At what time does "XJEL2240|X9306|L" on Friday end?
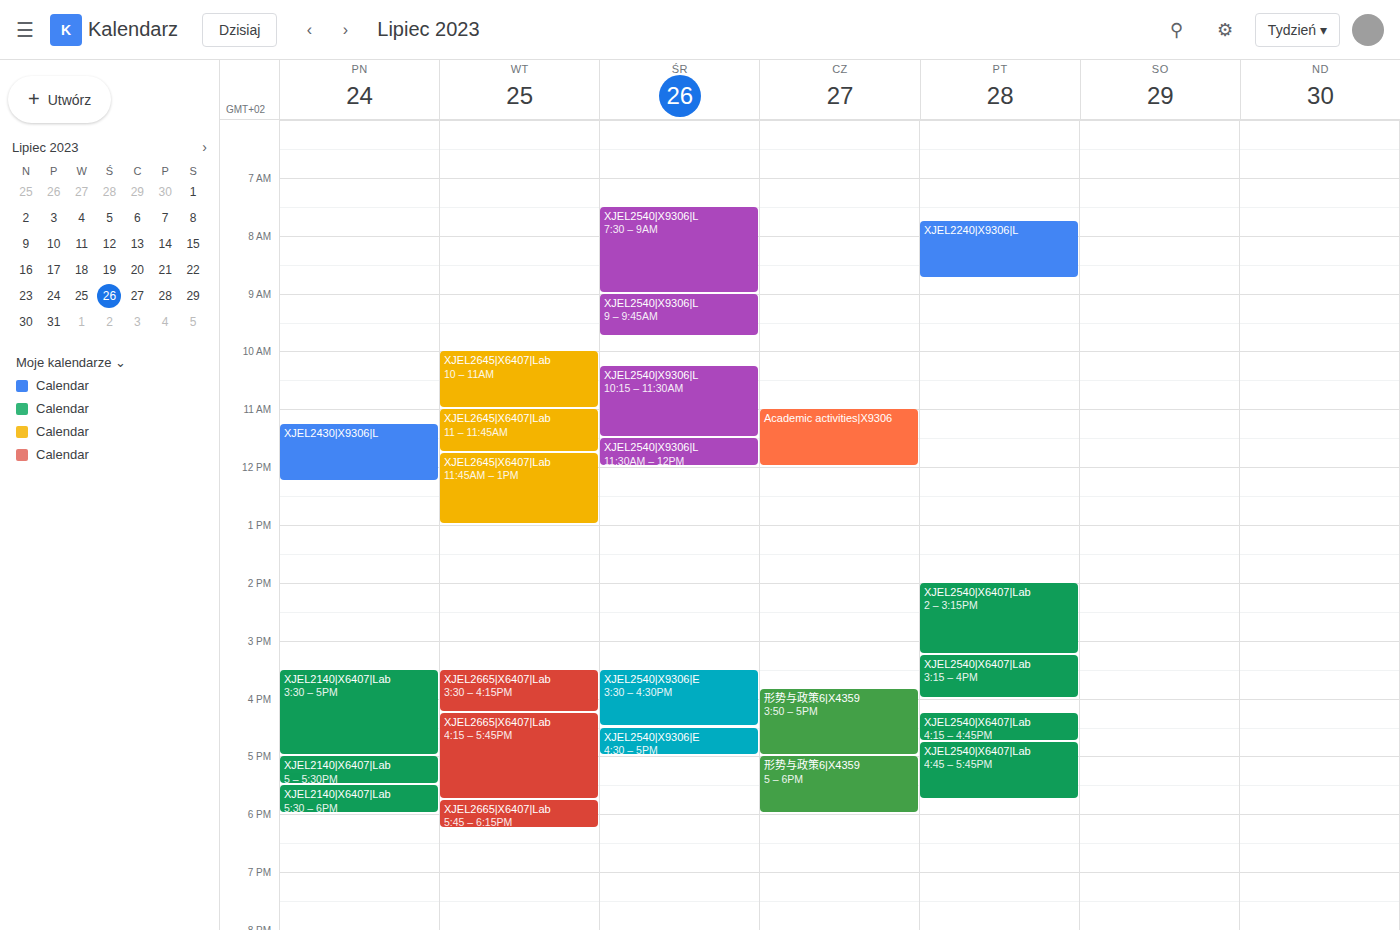
08:45